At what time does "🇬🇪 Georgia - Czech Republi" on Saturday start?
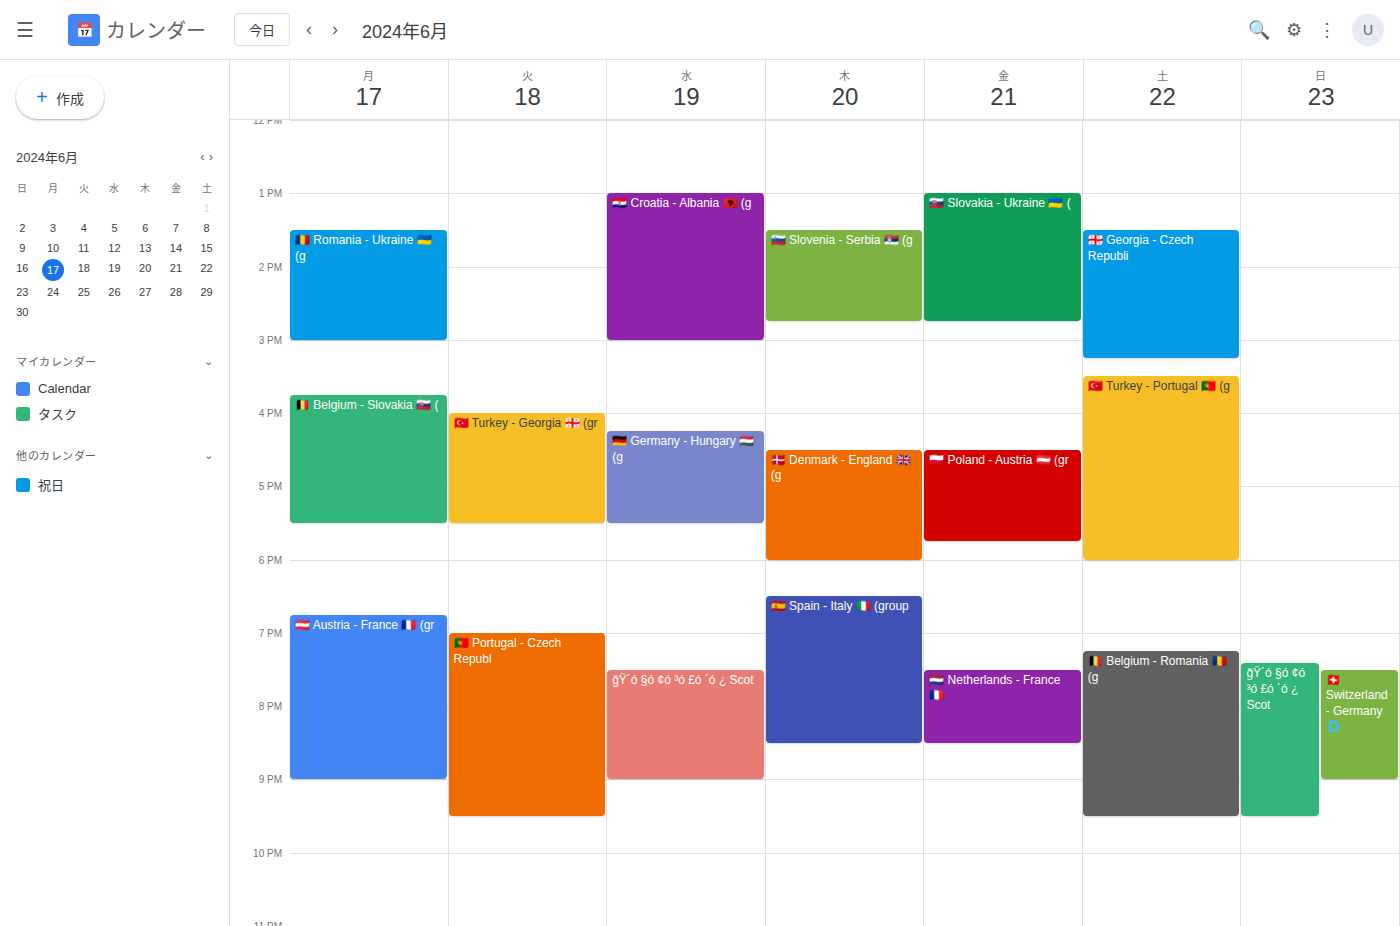
1:30 PM